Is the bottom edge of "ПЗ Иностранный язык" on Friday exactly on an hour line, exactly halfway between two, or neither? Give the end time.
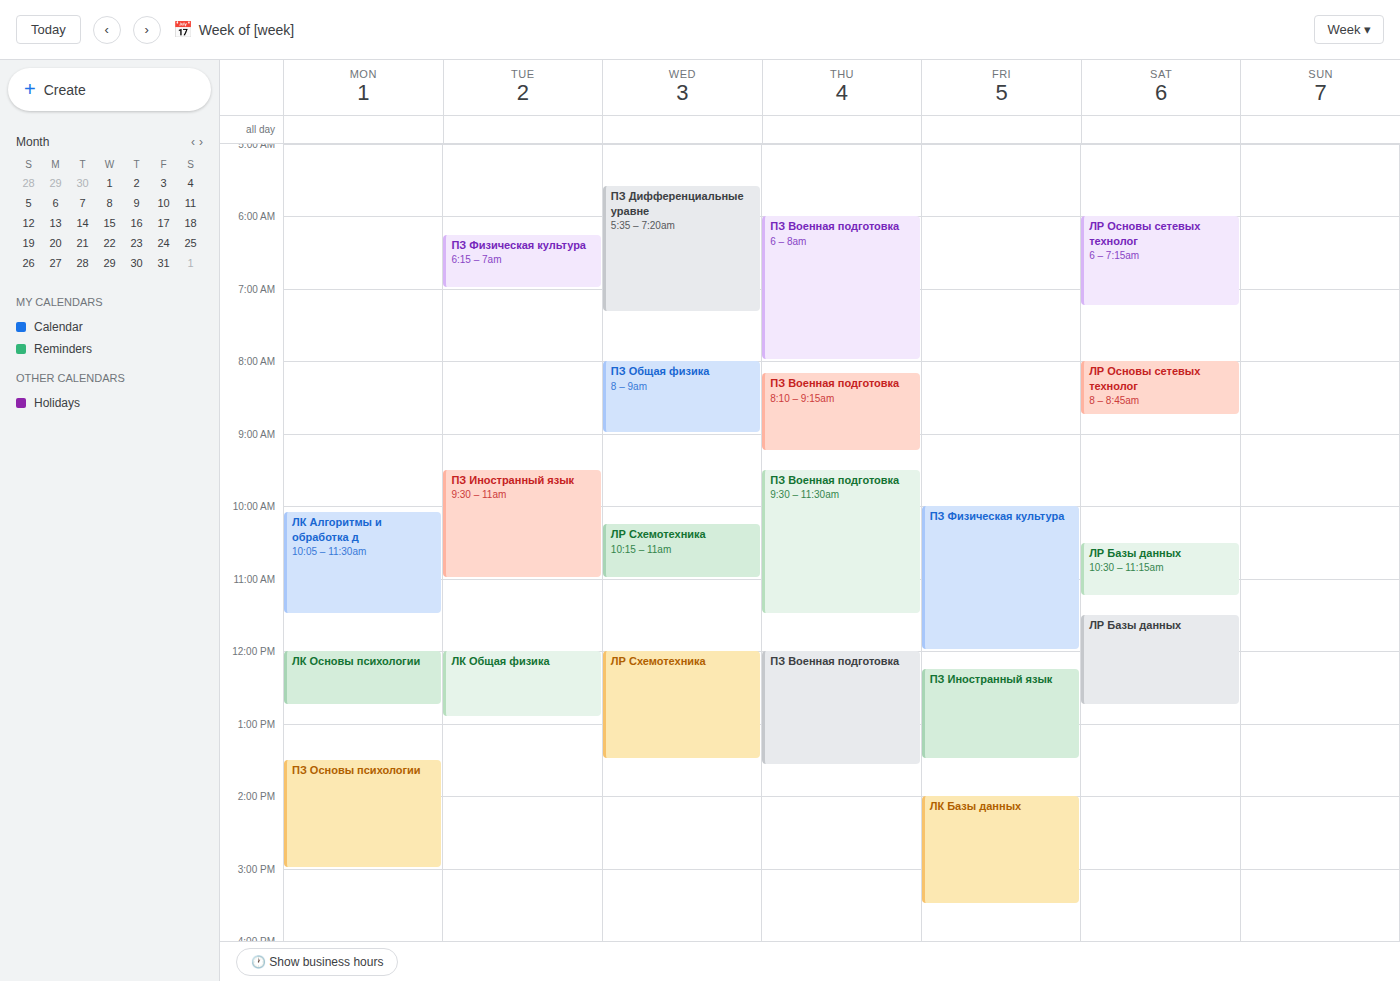
1:30 PM -- halfway between the 1 PM and 2 PM lines.